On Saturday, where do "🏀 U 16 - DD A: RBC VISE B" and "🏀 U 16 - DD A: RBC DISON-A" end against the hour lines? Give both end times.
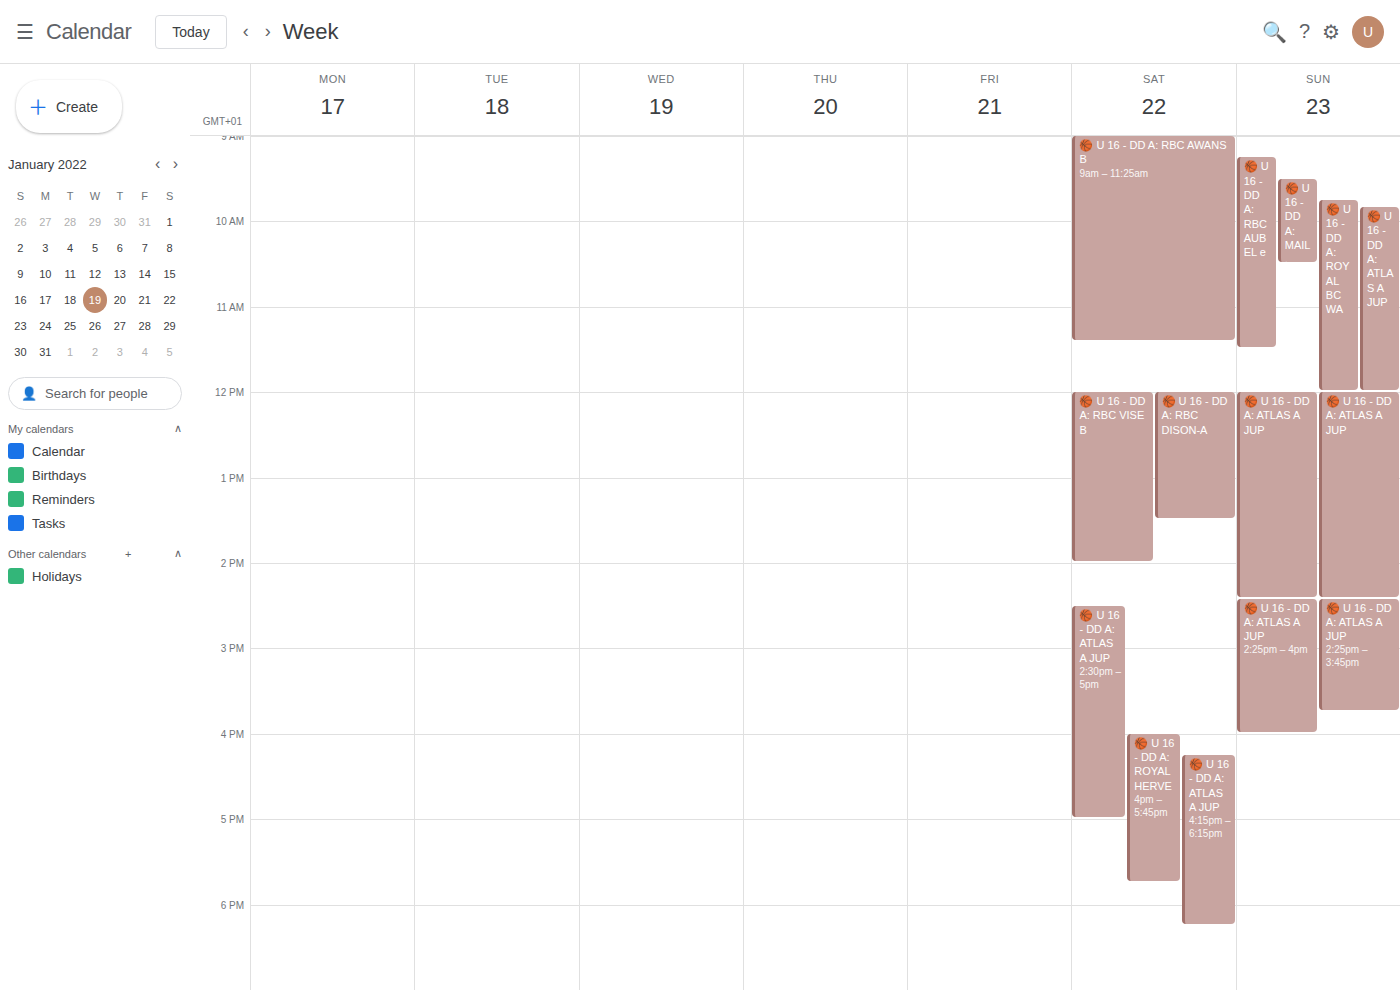
"🏀 U 16 - DD A: RBC VISE B": 2:00 PM, exactly on the 2 PM line. "🏀 U 16 - DD A: RBC DISON-A": 1:30 PM, halfway between the 1 PM and 2 PM lines.